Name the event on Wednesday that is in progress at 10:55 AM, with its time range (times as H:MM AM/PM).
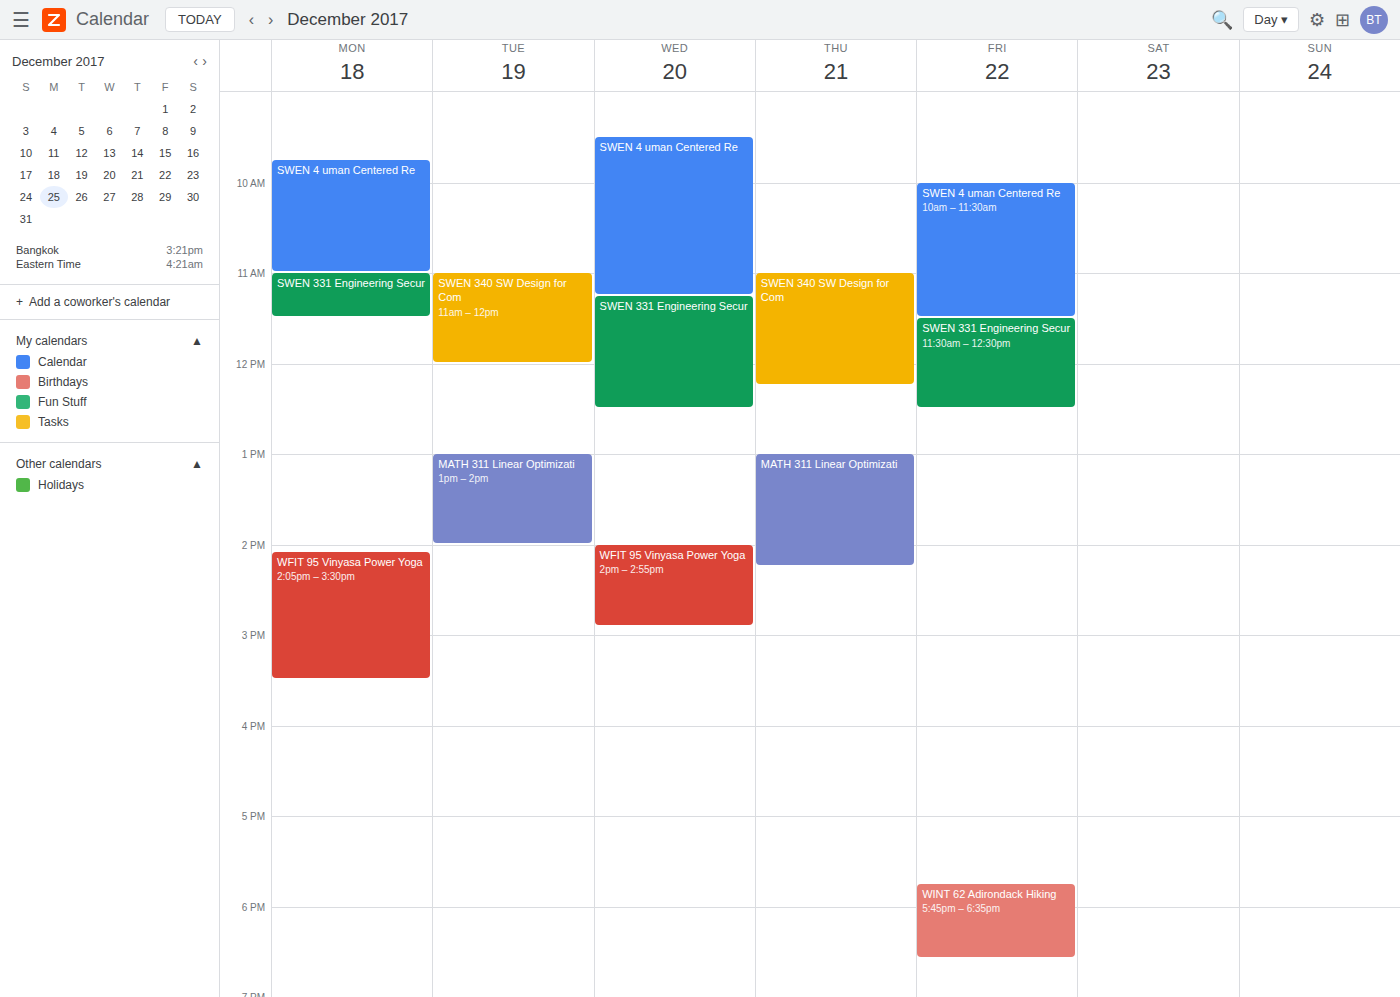
"SWEN 4 uman Centered Re", 9:30 AM to 11:15 AM